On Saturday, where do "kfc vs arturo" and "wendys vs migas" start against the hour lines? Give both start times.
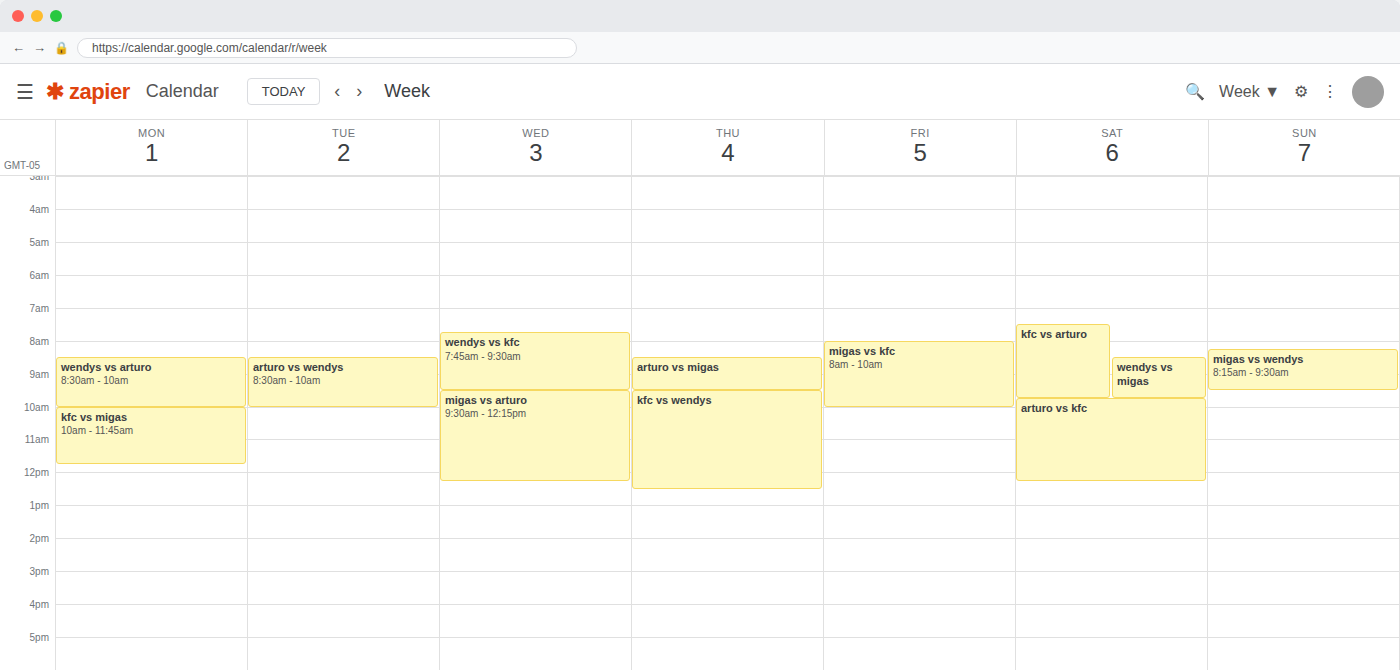
"kfc vs arturo": 7:30 AM, halfway between the 7 AM and 8 AM lines. "wendys vs migas": 8:30 AM, halfway between the 8 AM and 9 AM lines.